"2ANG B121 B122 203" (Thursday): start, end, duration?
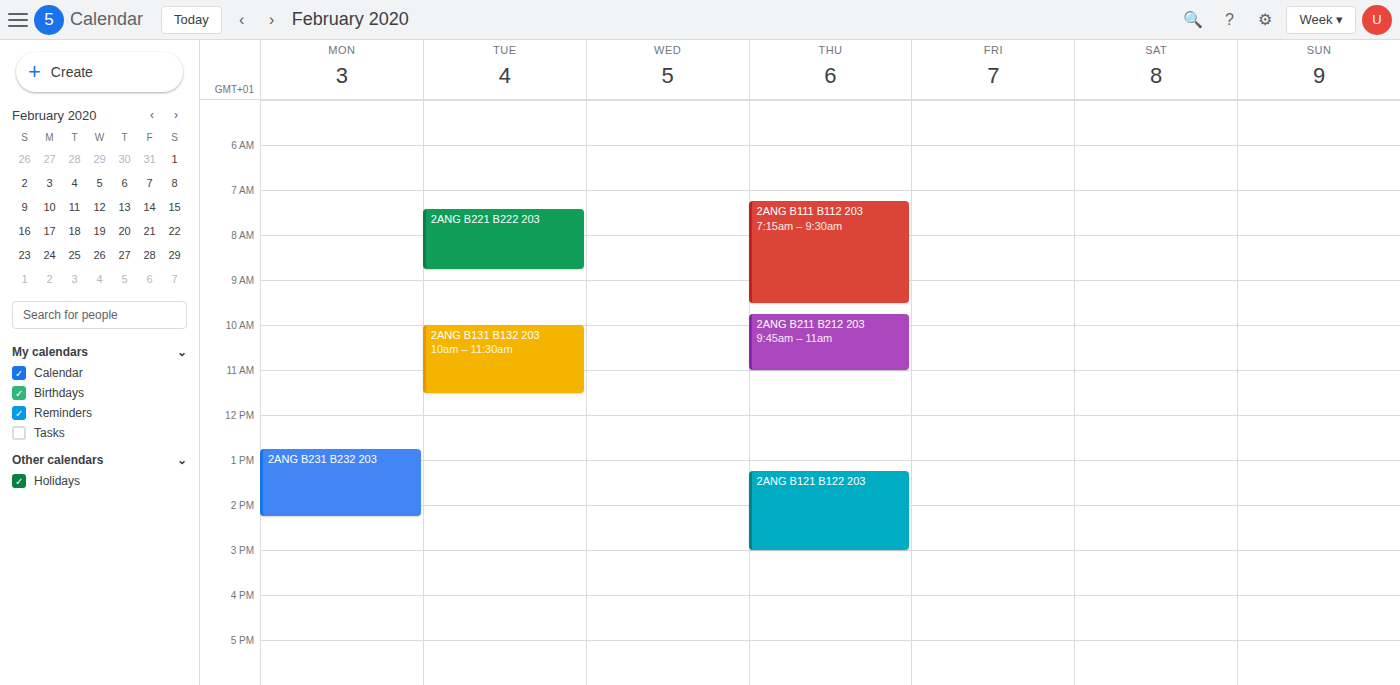
1:15 PM to 3:00 PM, 1 hour 45 minutes